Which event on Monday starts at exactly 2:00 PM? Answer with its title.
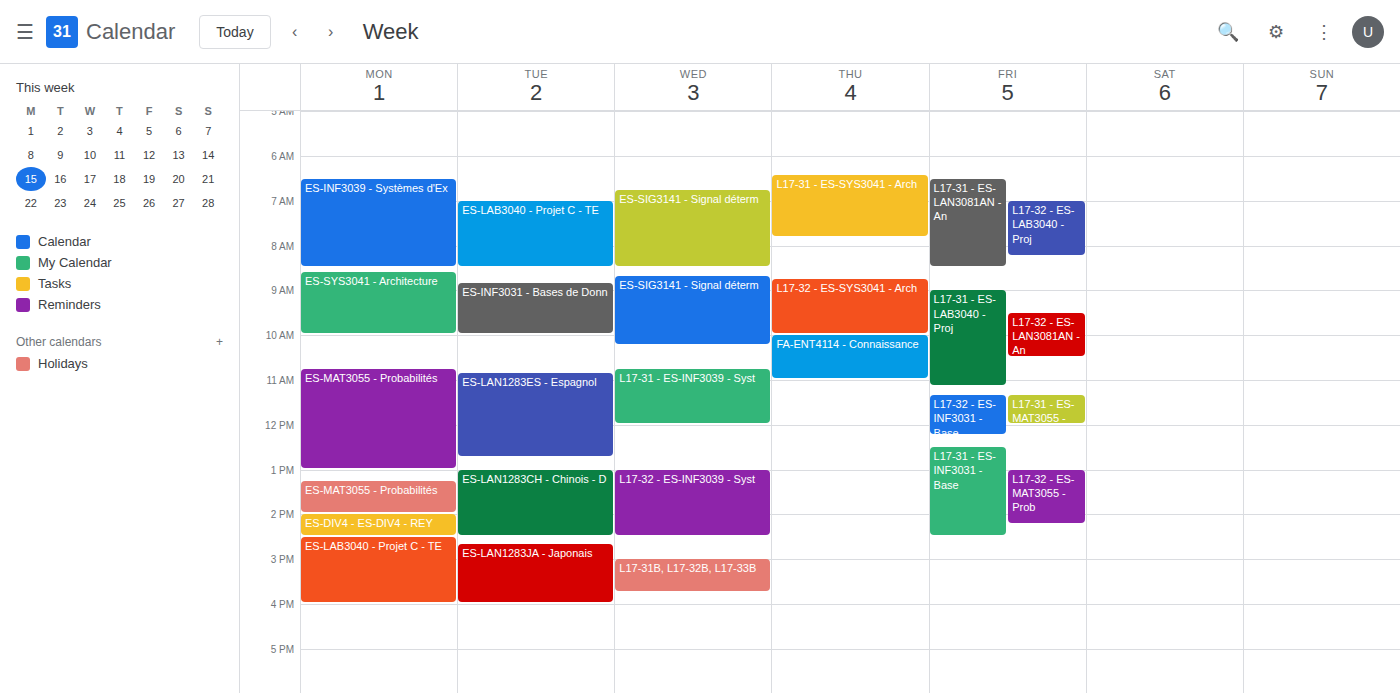
"ES-DIV4 - ES-DIV4 - REY"